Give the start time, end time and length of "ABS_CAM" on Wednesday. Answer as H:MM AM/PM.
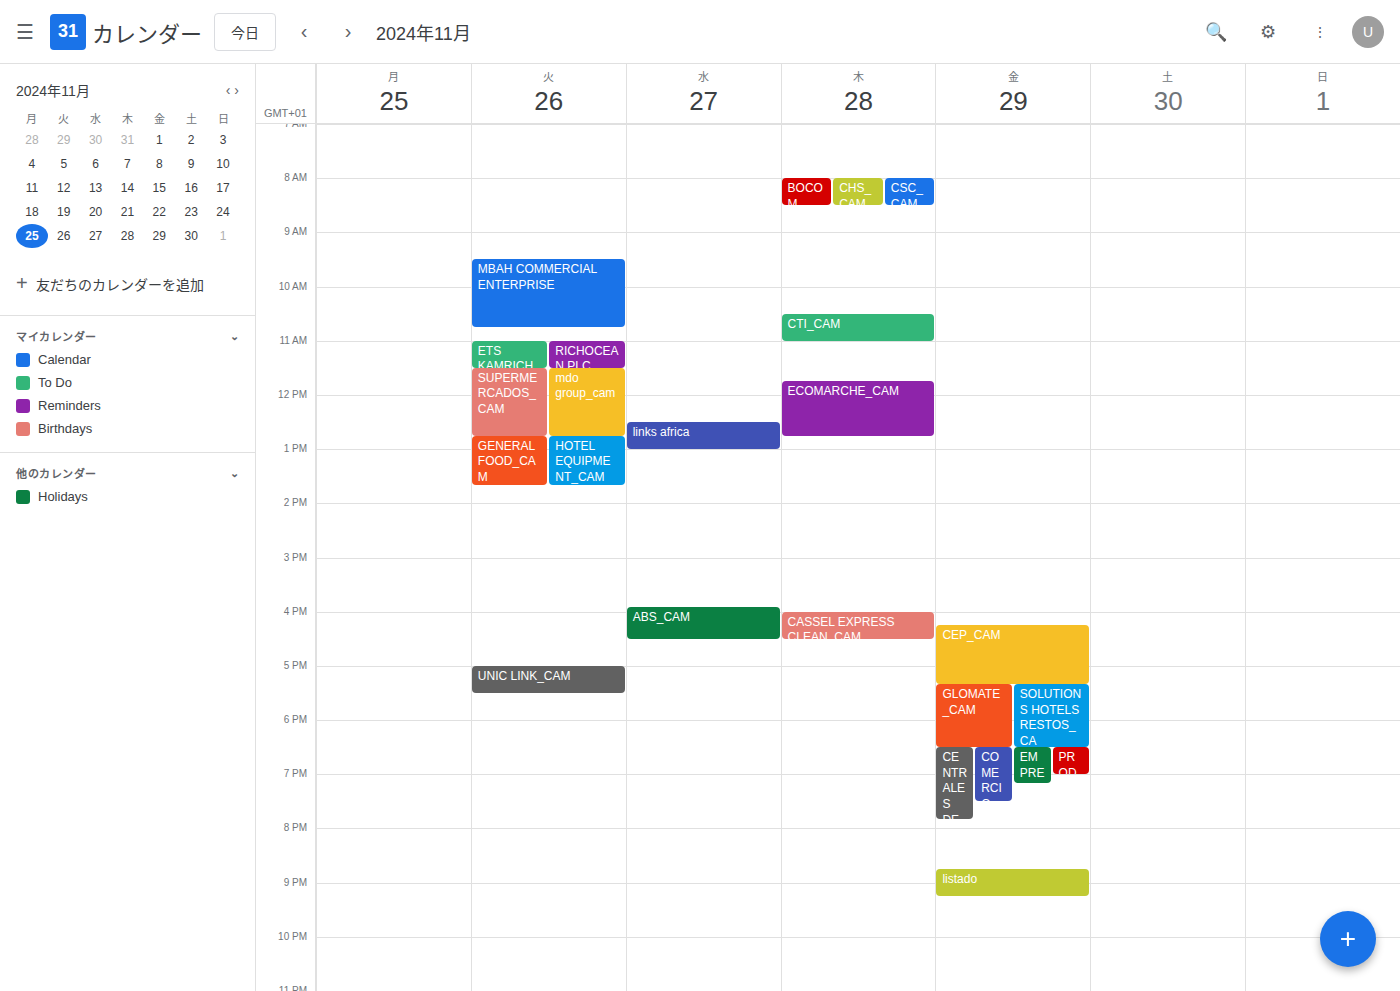
3:55 PM to 4:30 PM, 35 minutes